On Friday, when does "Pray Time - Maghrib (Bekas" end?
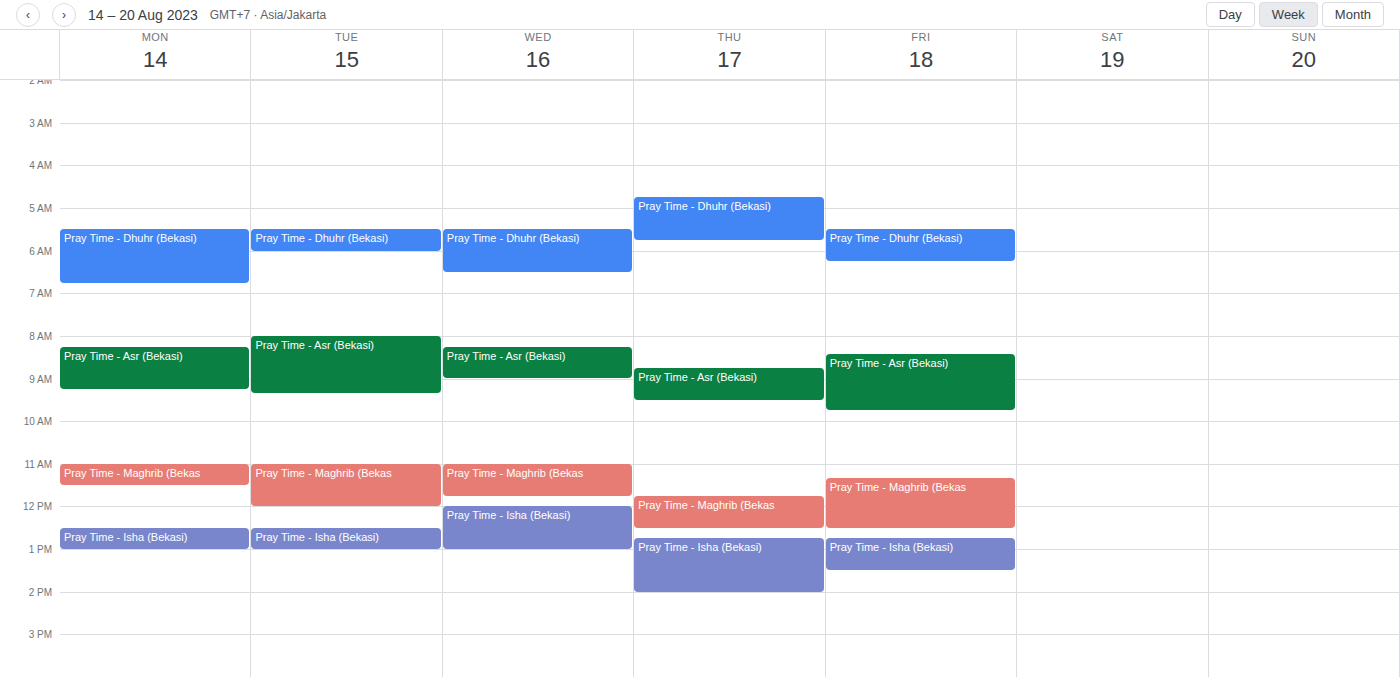
12:30 PM